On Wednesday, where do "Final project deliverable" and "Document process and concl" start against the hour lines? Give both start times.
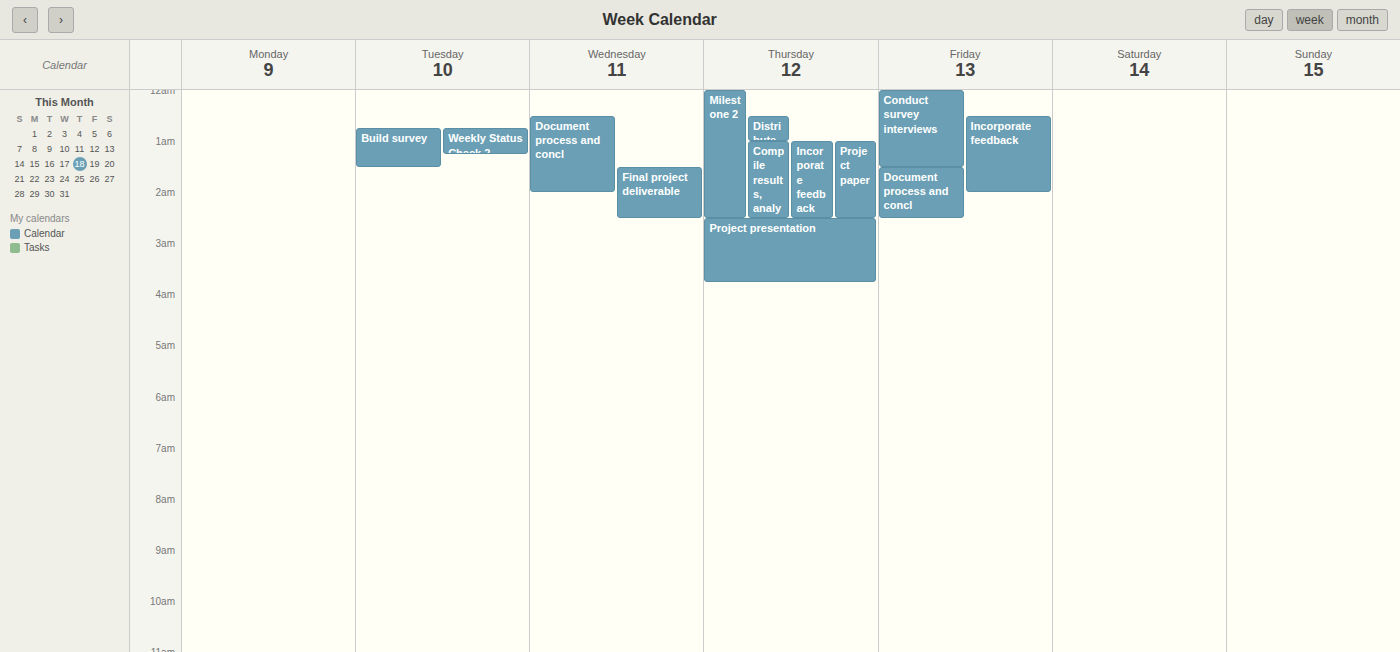
"Final project deliverable": 1:30 AM, halfway between the 1 AM and 2 AM lines. "Document process and concl": 12:30 AM, halfway between the 12 AM and 1 AM lines.